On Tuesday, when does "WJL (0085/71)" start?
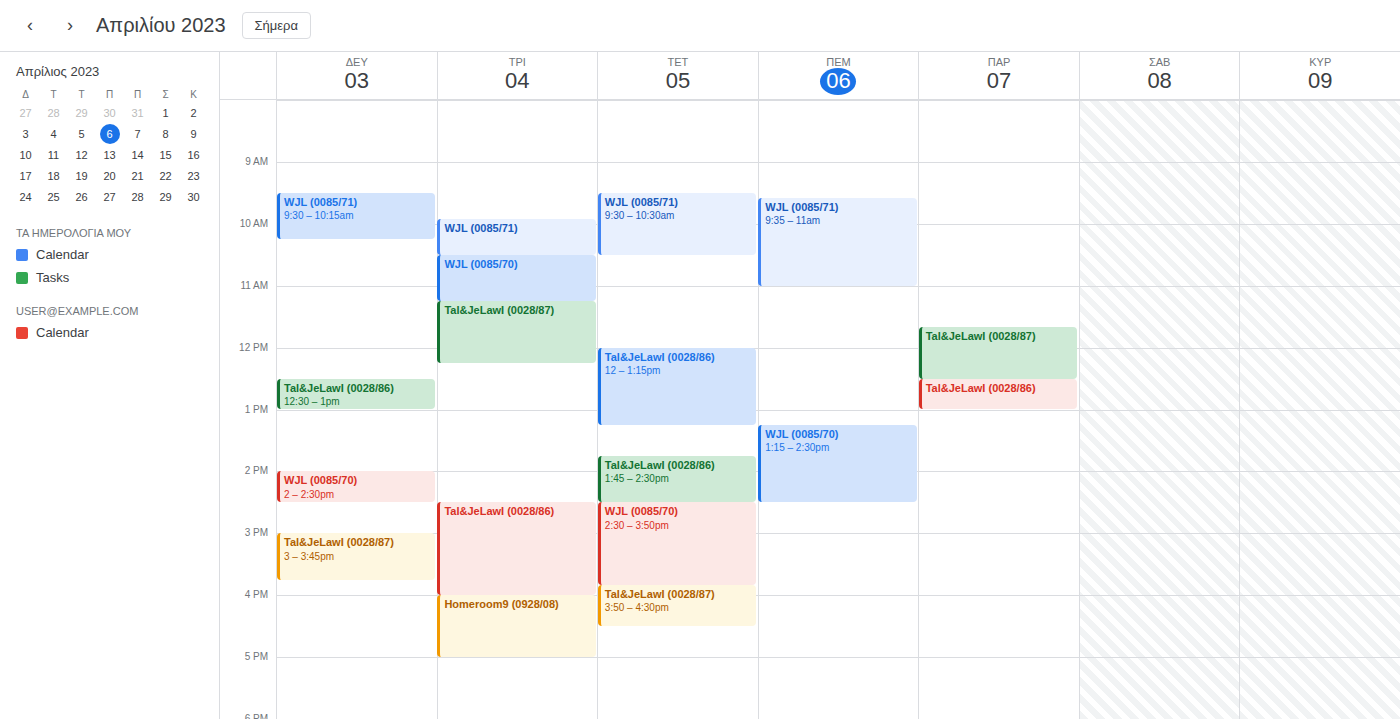
9:55 AM